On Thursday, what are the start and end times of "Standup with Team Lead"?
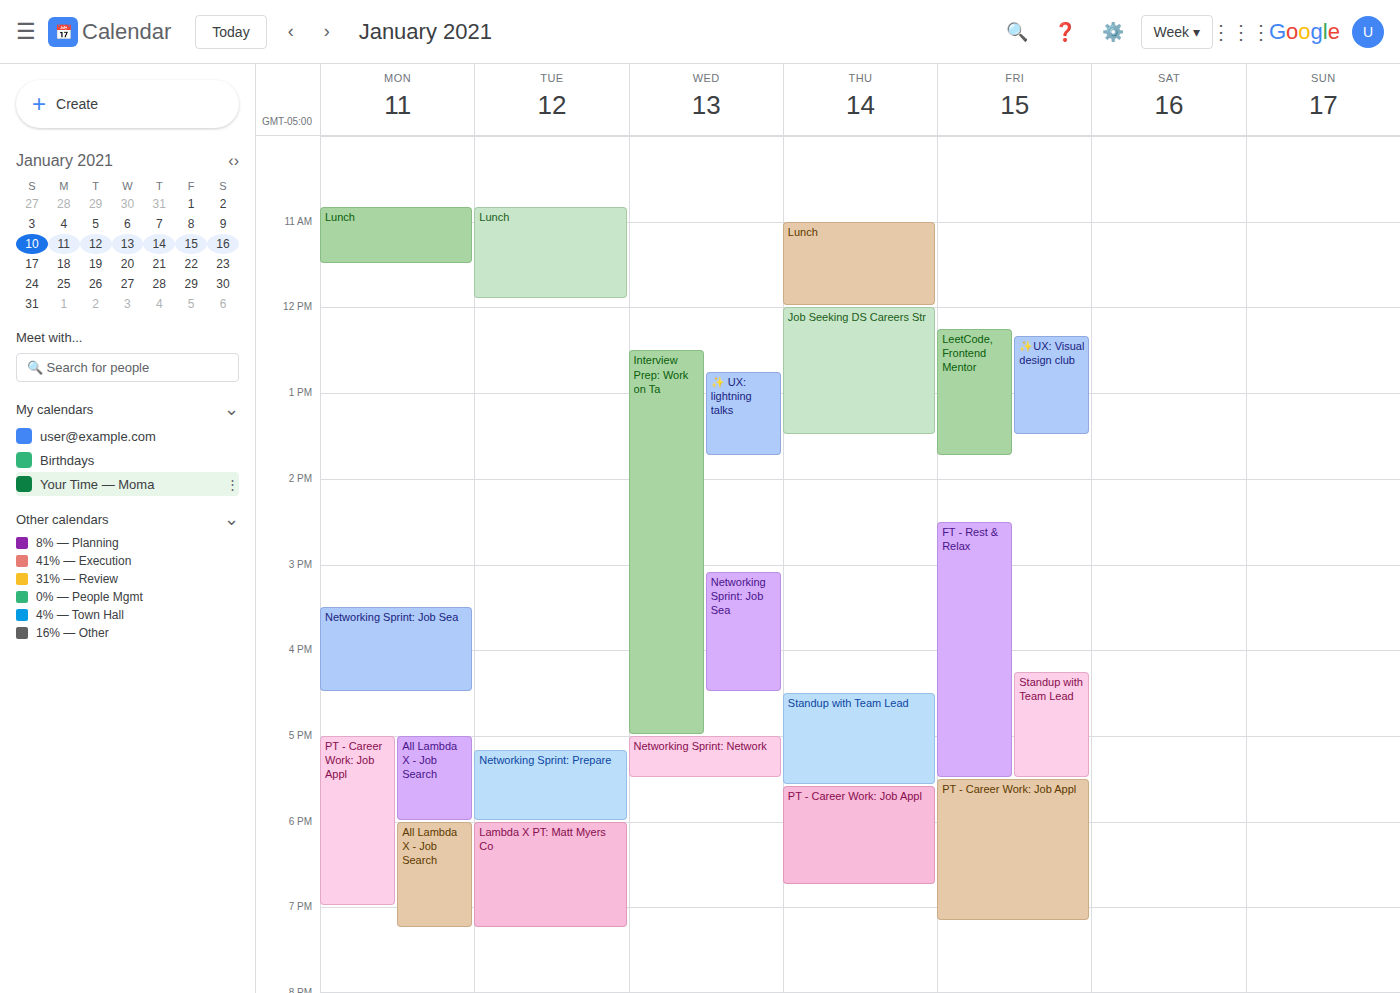
4:30 PM to 5:35 PM